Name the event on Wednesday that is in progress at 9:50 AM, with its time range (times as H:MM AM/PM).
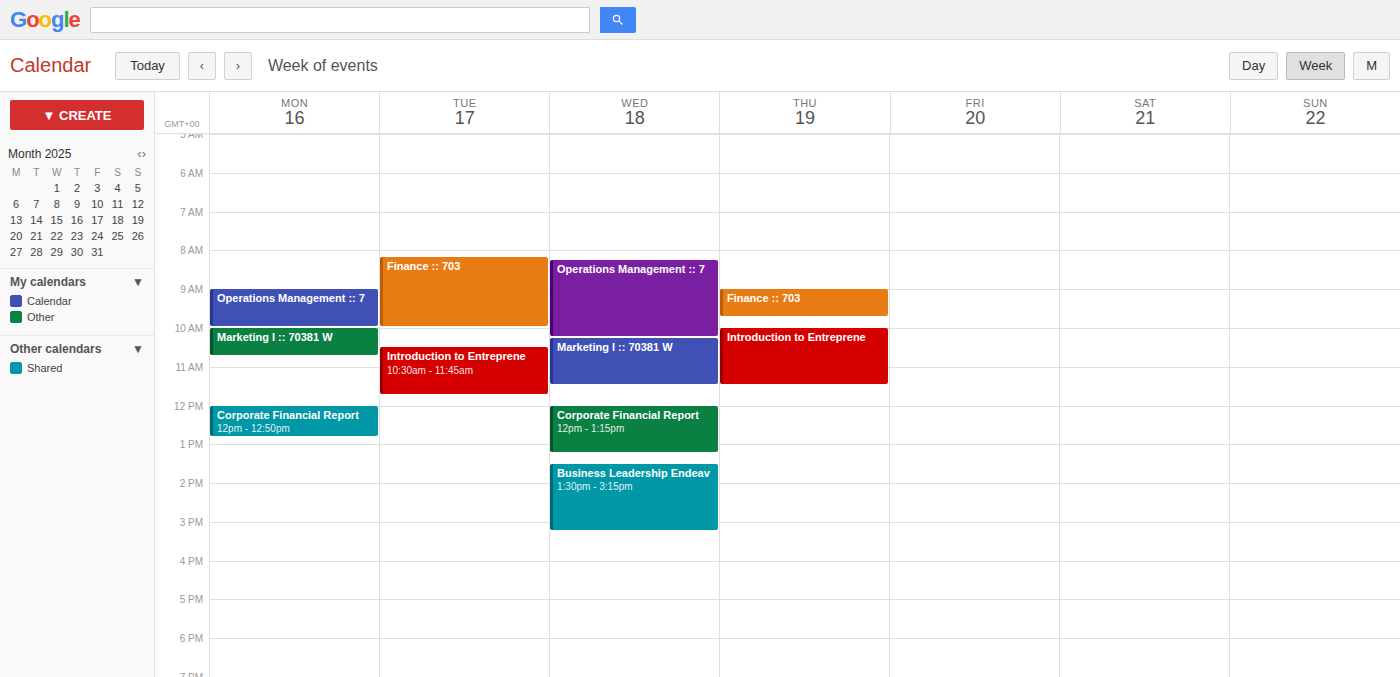
"Operations Management :: 7", 8:15 AM to 10:15 AM